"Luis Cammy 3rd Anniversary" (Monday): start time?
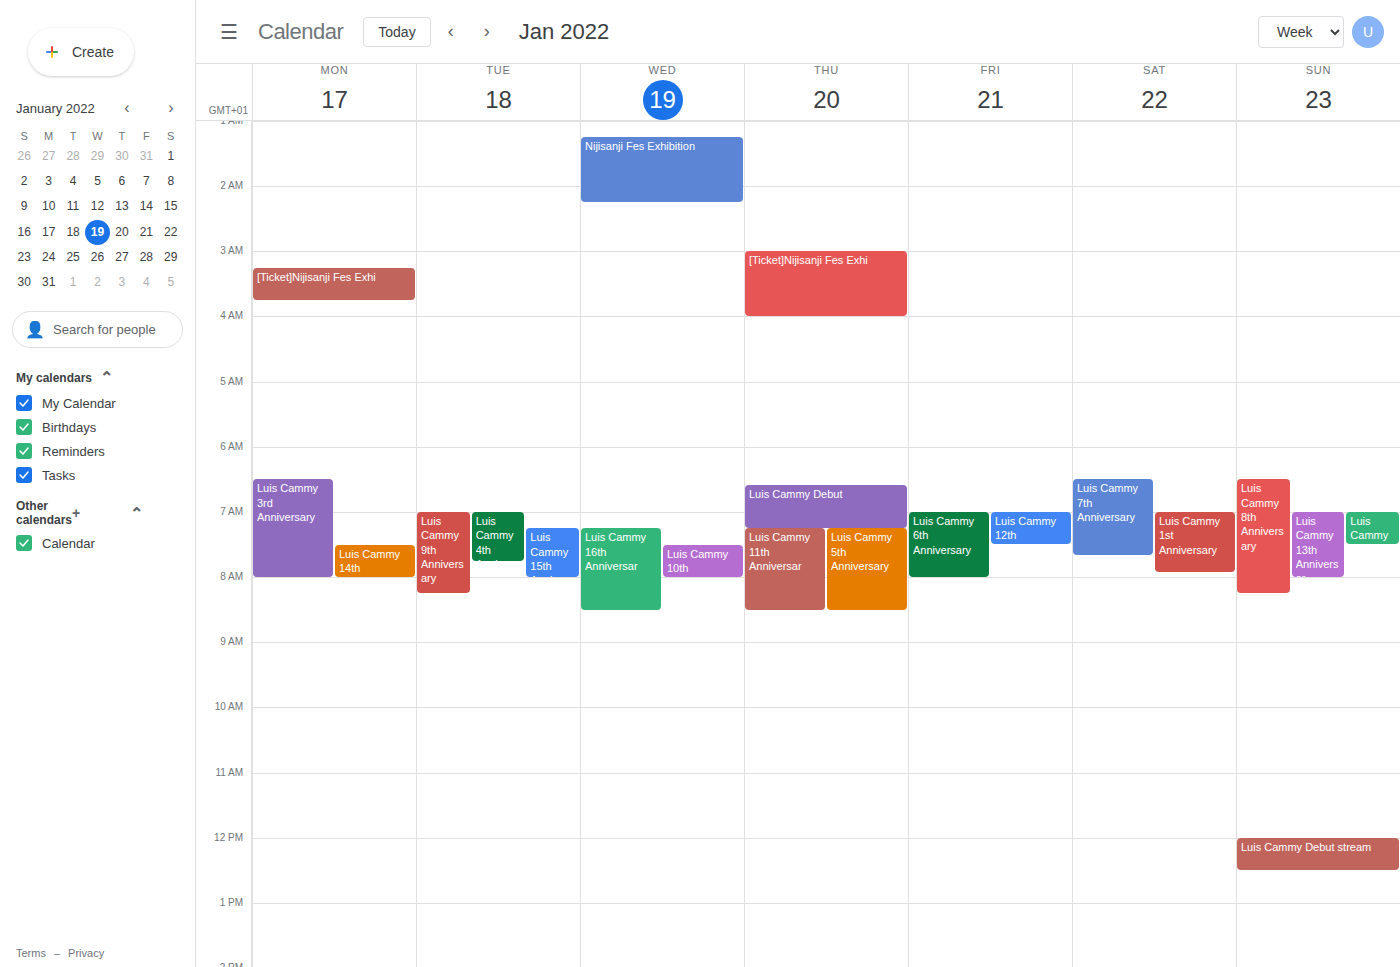
6:30 AM